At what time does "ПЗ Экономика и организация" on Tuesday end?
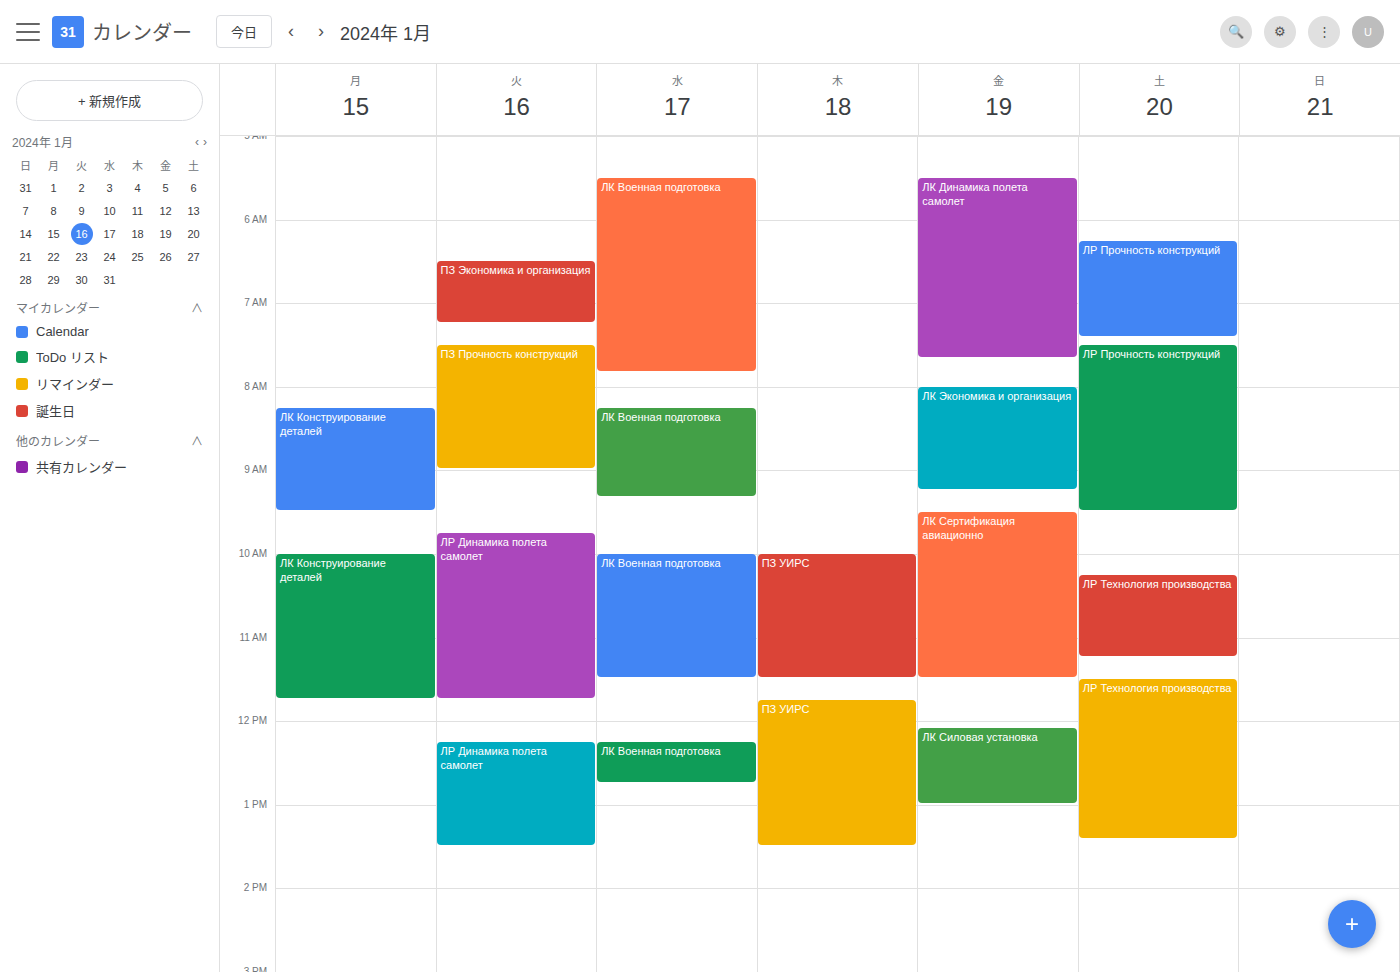
7:15 AM